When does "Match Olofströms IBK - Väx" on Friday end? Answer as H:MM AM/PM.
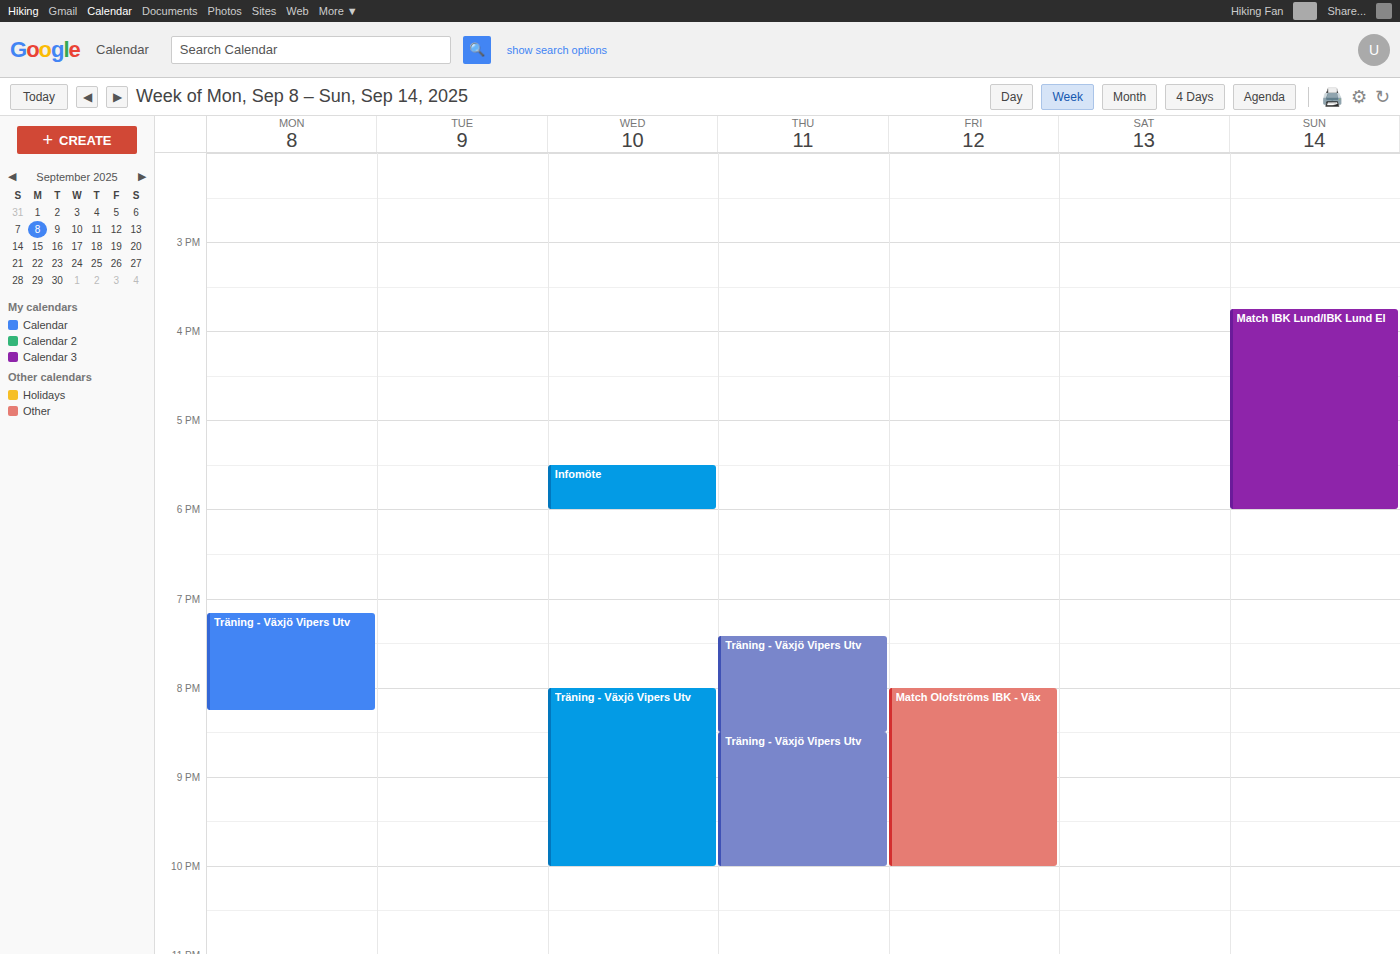
10:00 PM